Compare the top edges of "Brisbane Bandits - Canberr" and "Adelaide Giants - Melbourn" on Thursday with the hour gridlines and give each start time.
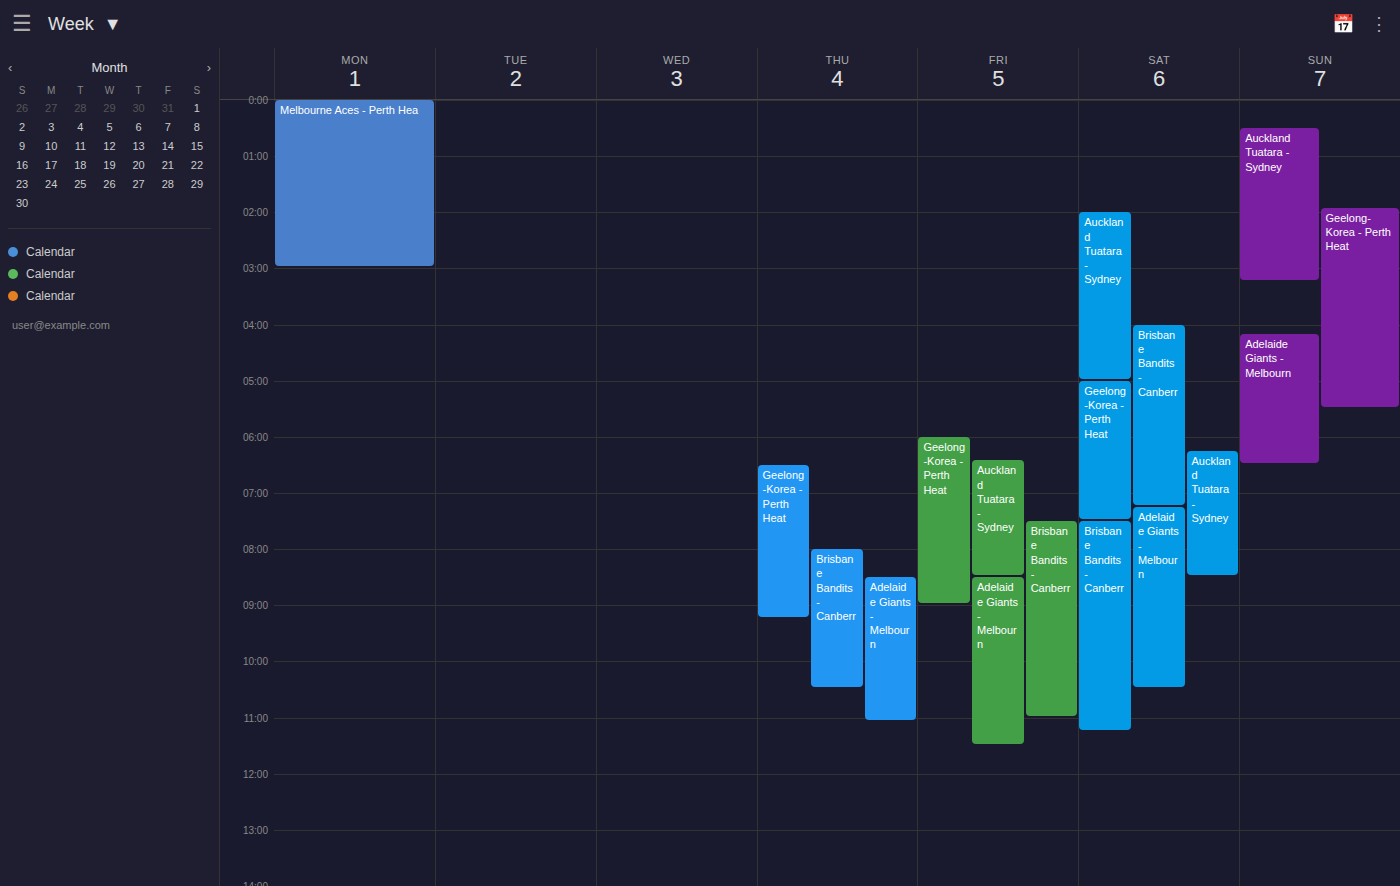
"Brisbane Bandits - Canberr": 8:00 AM, exactly on the 8 AM line. "Adelaide Giants - Melbourn": 8:30 AM, halfway between the 8 AM and 9 AM lines.